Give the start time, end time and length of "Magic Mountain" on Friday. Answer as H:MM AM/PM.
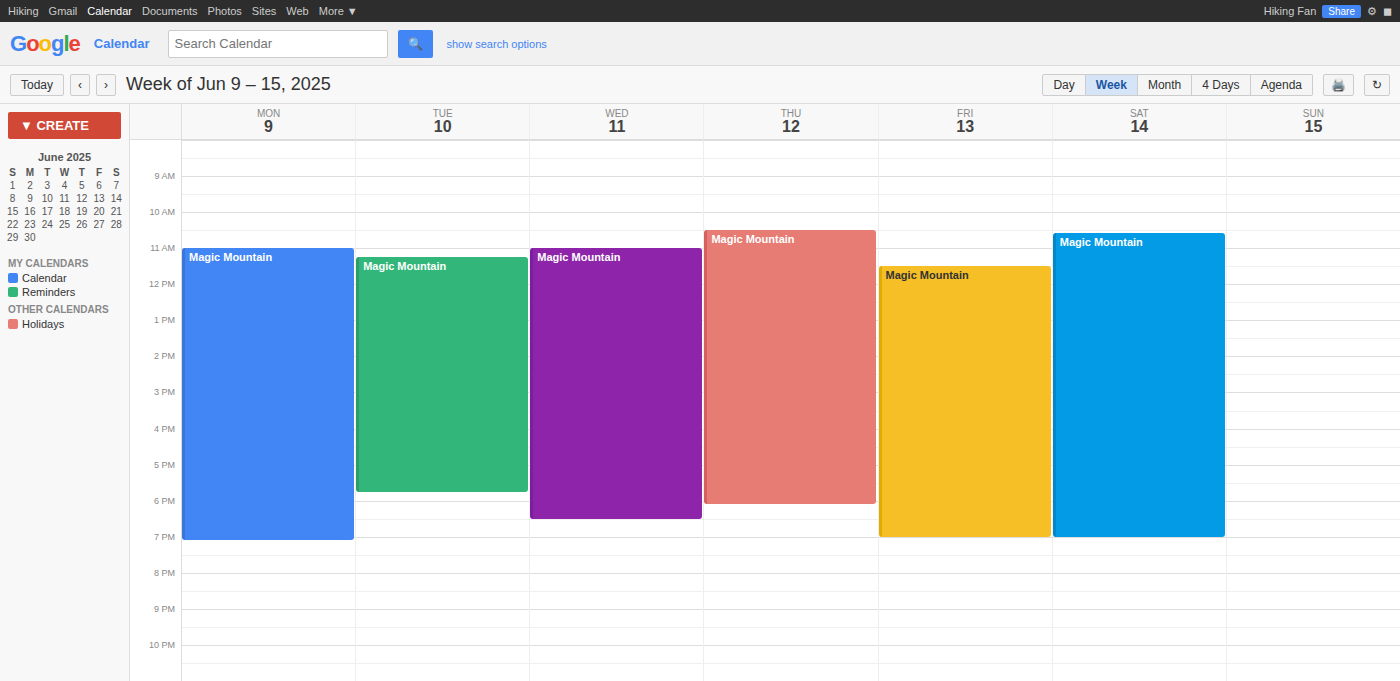
11:30 AM to 7:00 PM, 7 hours 30 minutes